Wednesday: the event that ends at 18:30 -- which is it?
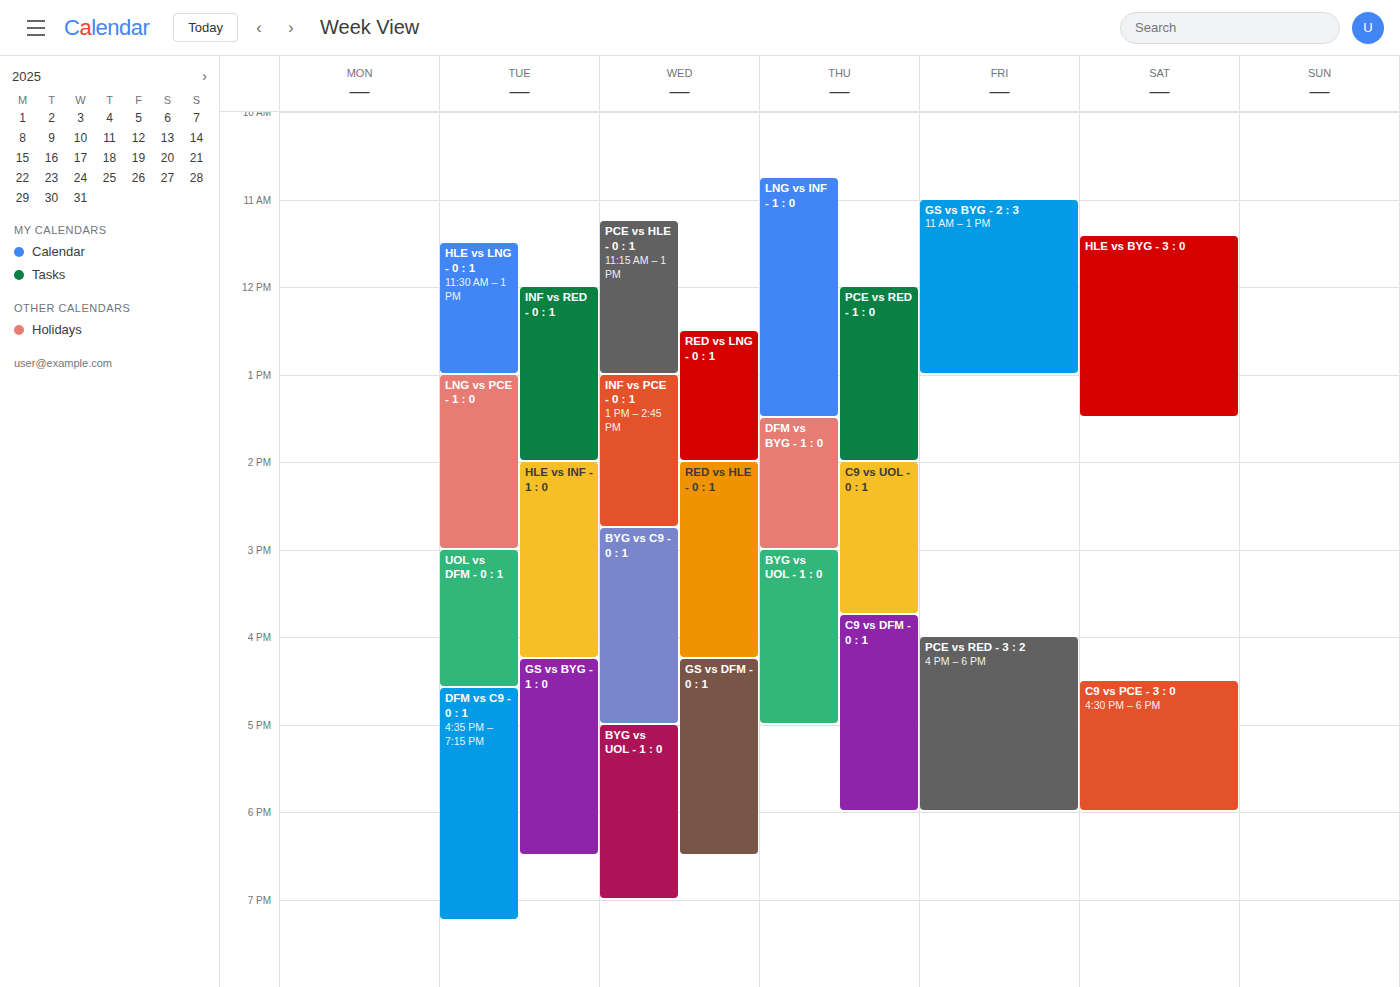
"GS vs DFM - 0 : 1"